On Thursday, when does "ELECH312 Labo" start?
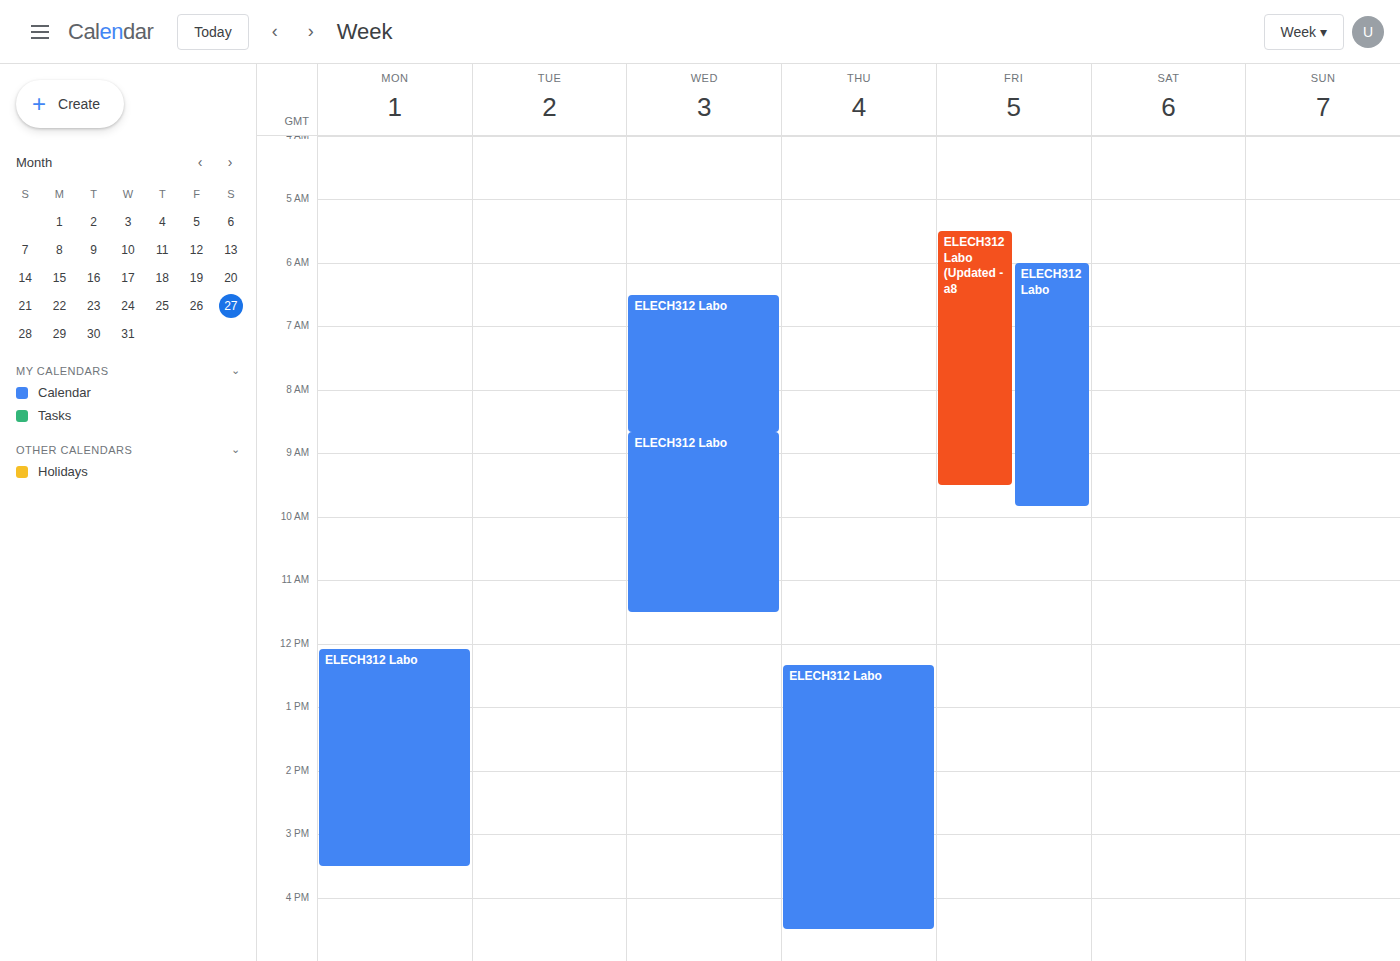
12:20 PM